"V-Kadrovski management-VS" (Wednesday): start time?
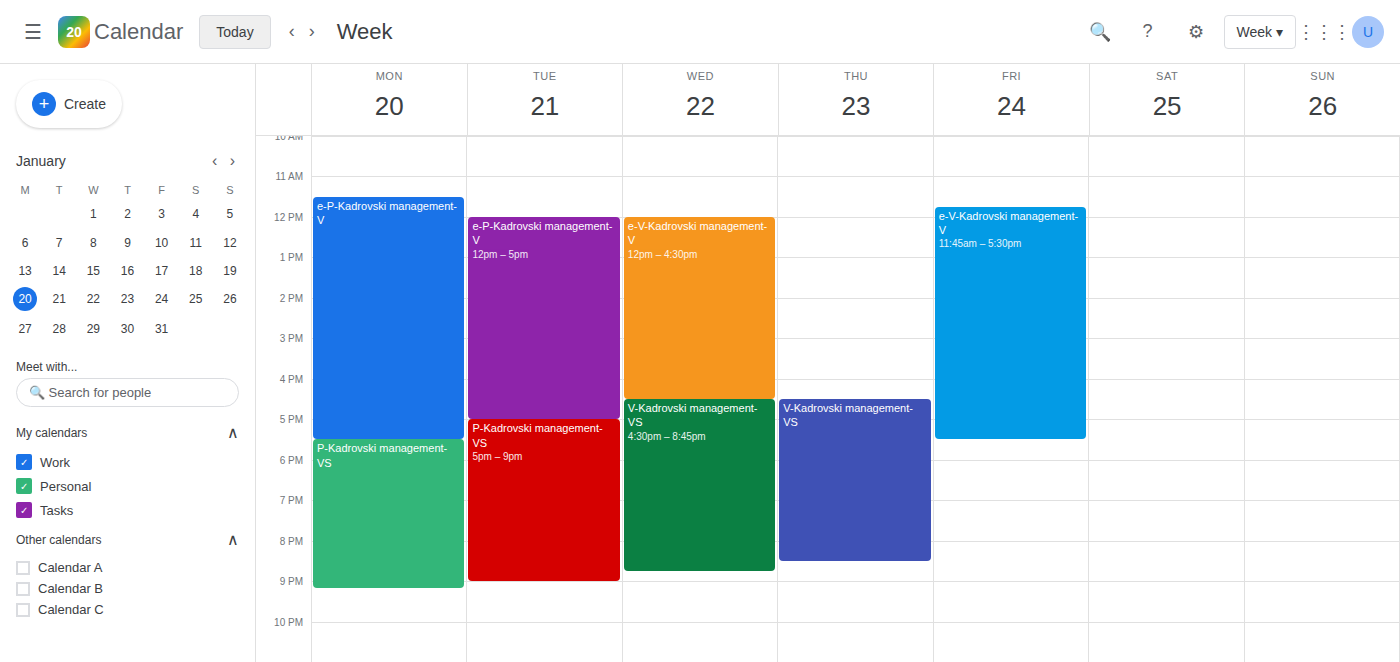
4:30 PM